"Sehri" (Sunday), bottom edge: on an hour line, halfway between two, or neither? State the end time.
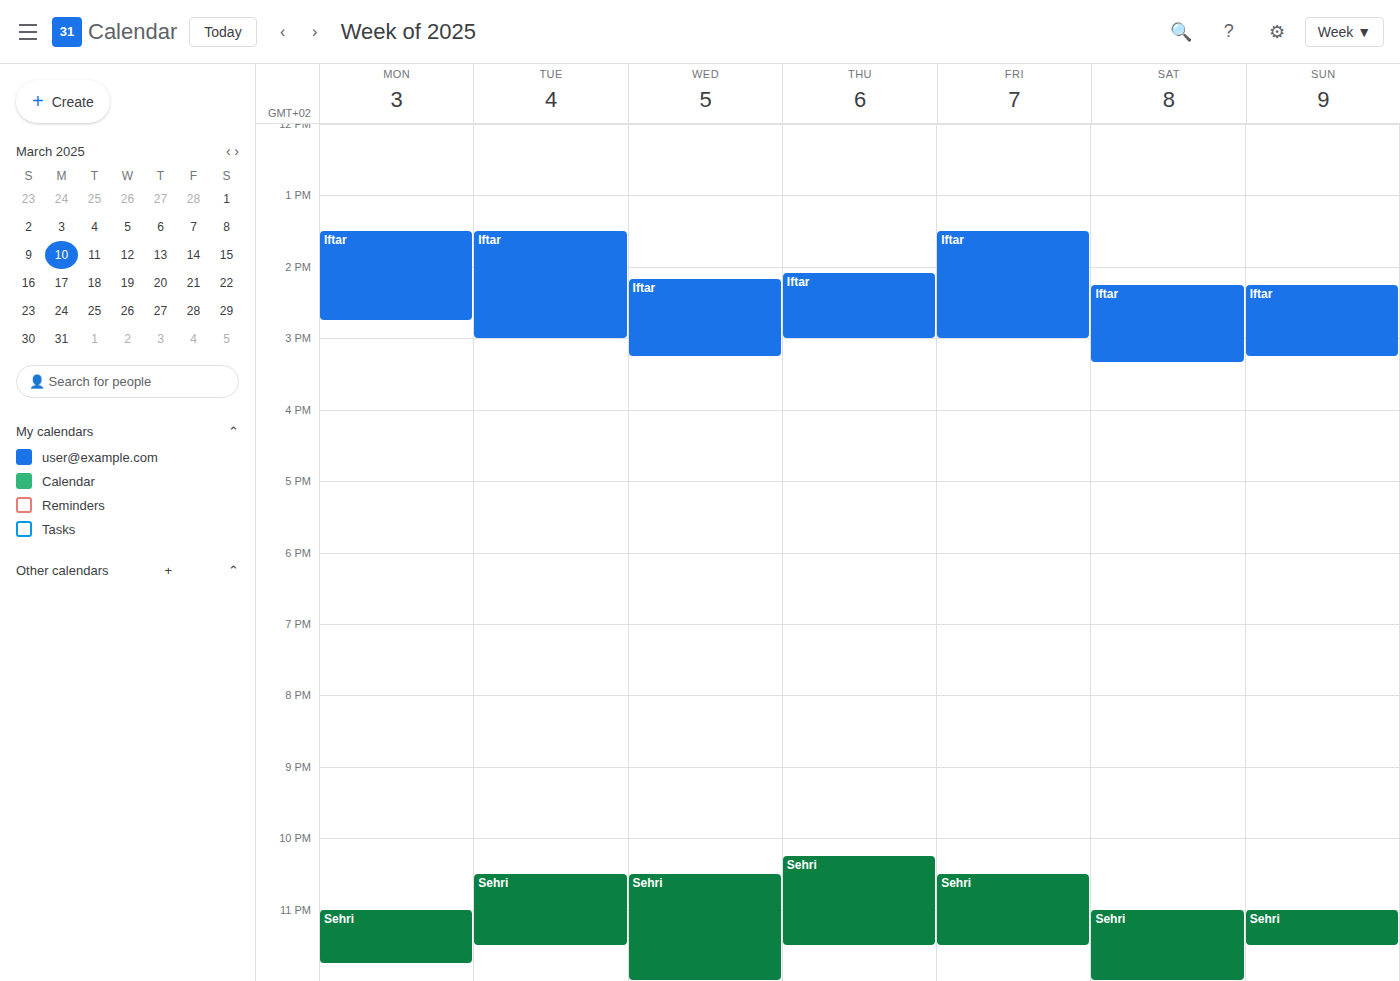
11:30 PM -- halfway between the 11 PM and 12 AM lines.